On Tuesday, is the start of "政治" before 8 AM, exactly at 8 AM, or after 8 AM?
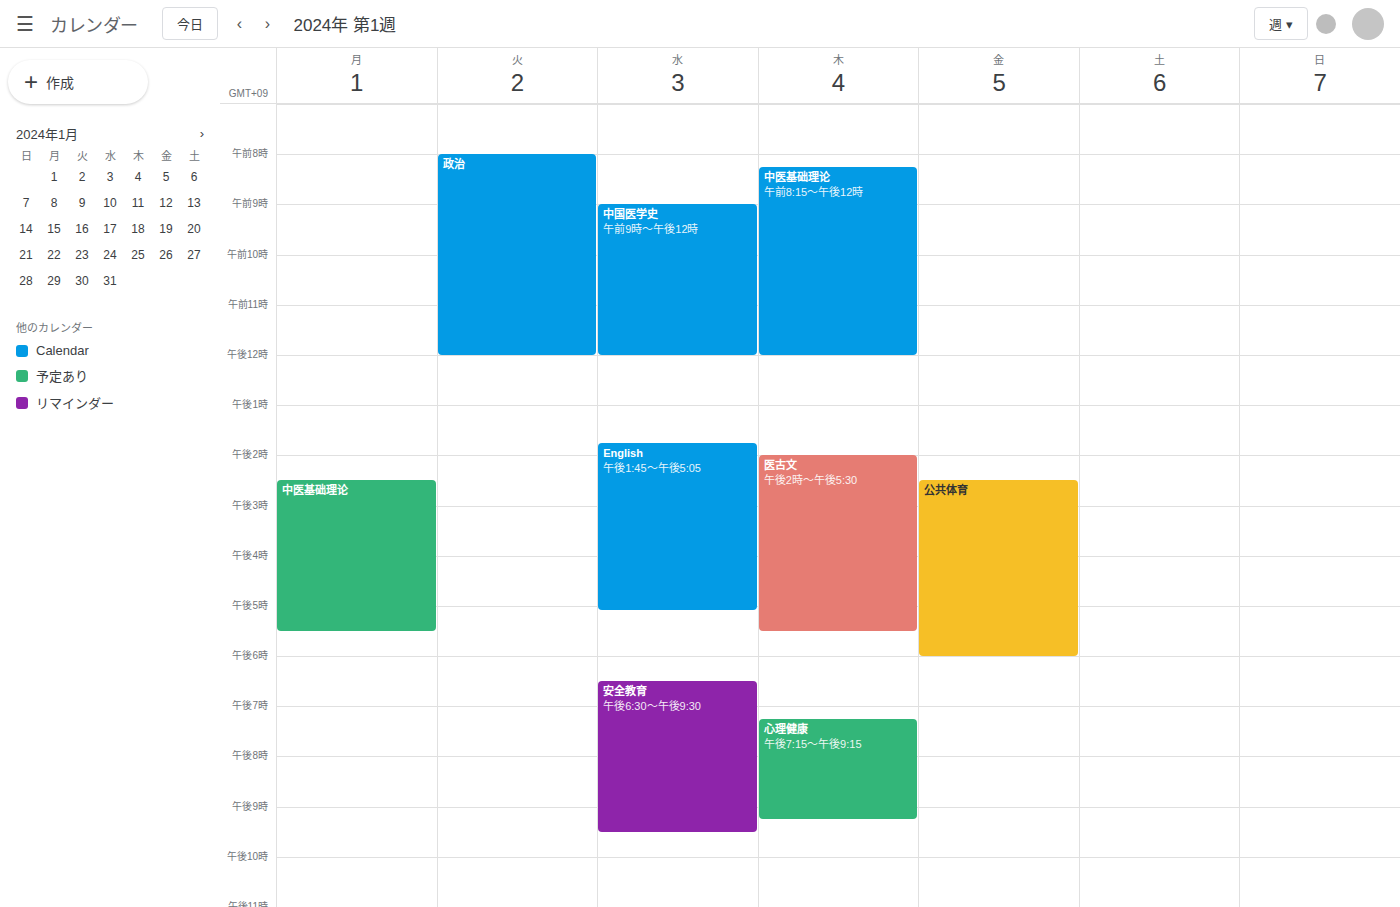
8:00 AM -- exactly at 8 AM, on the 8 AM line.